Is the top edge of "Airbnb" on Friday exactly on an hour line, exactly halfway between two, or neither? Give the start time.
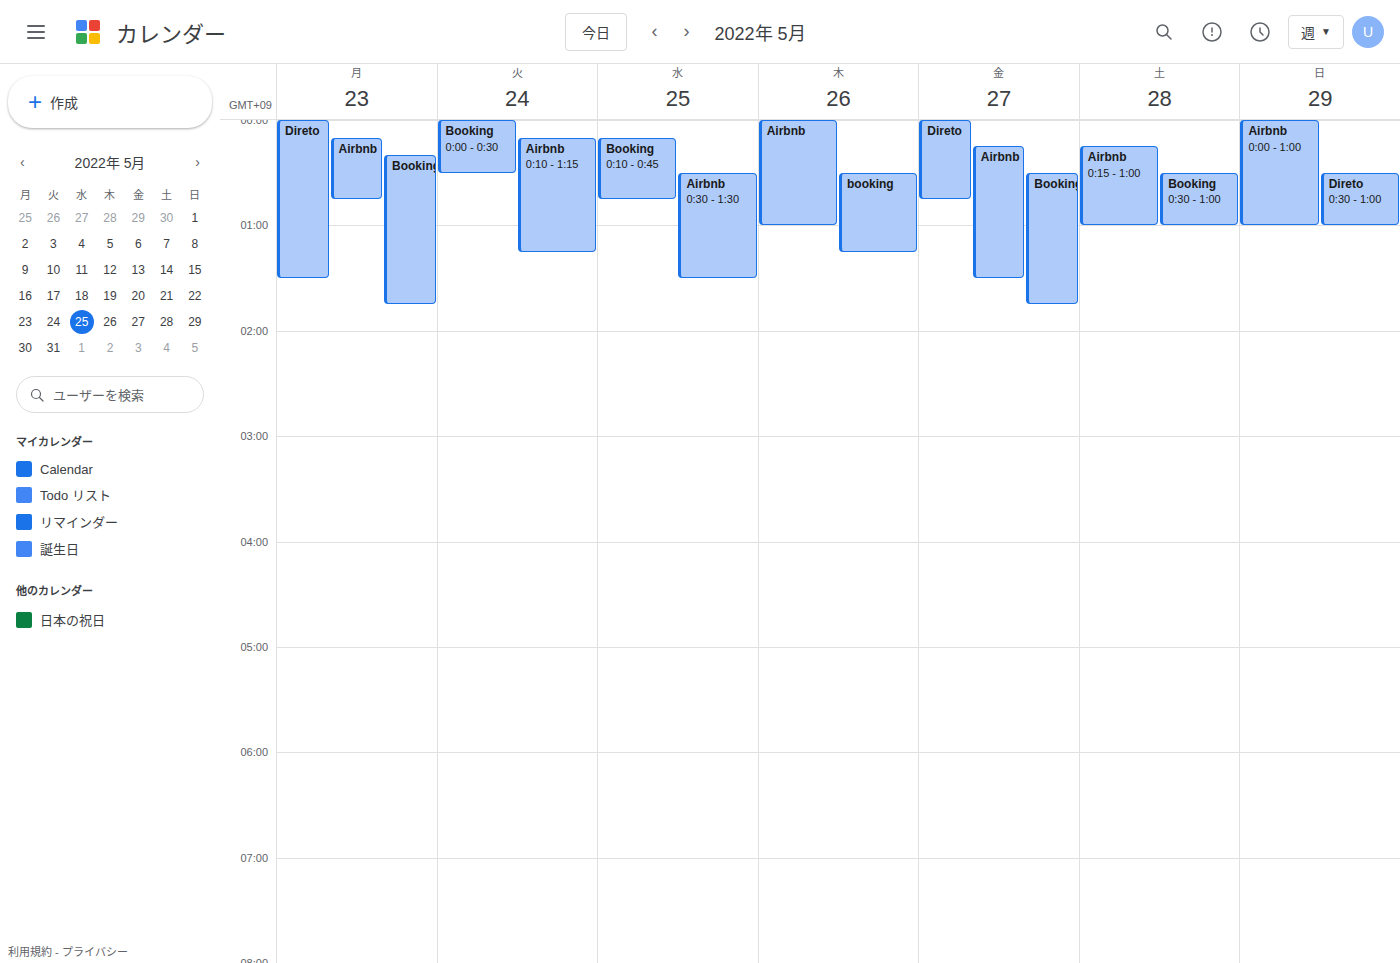
12:15 AM -- neither: a quarter of the way from the 12 AM line to the 1 AM line.